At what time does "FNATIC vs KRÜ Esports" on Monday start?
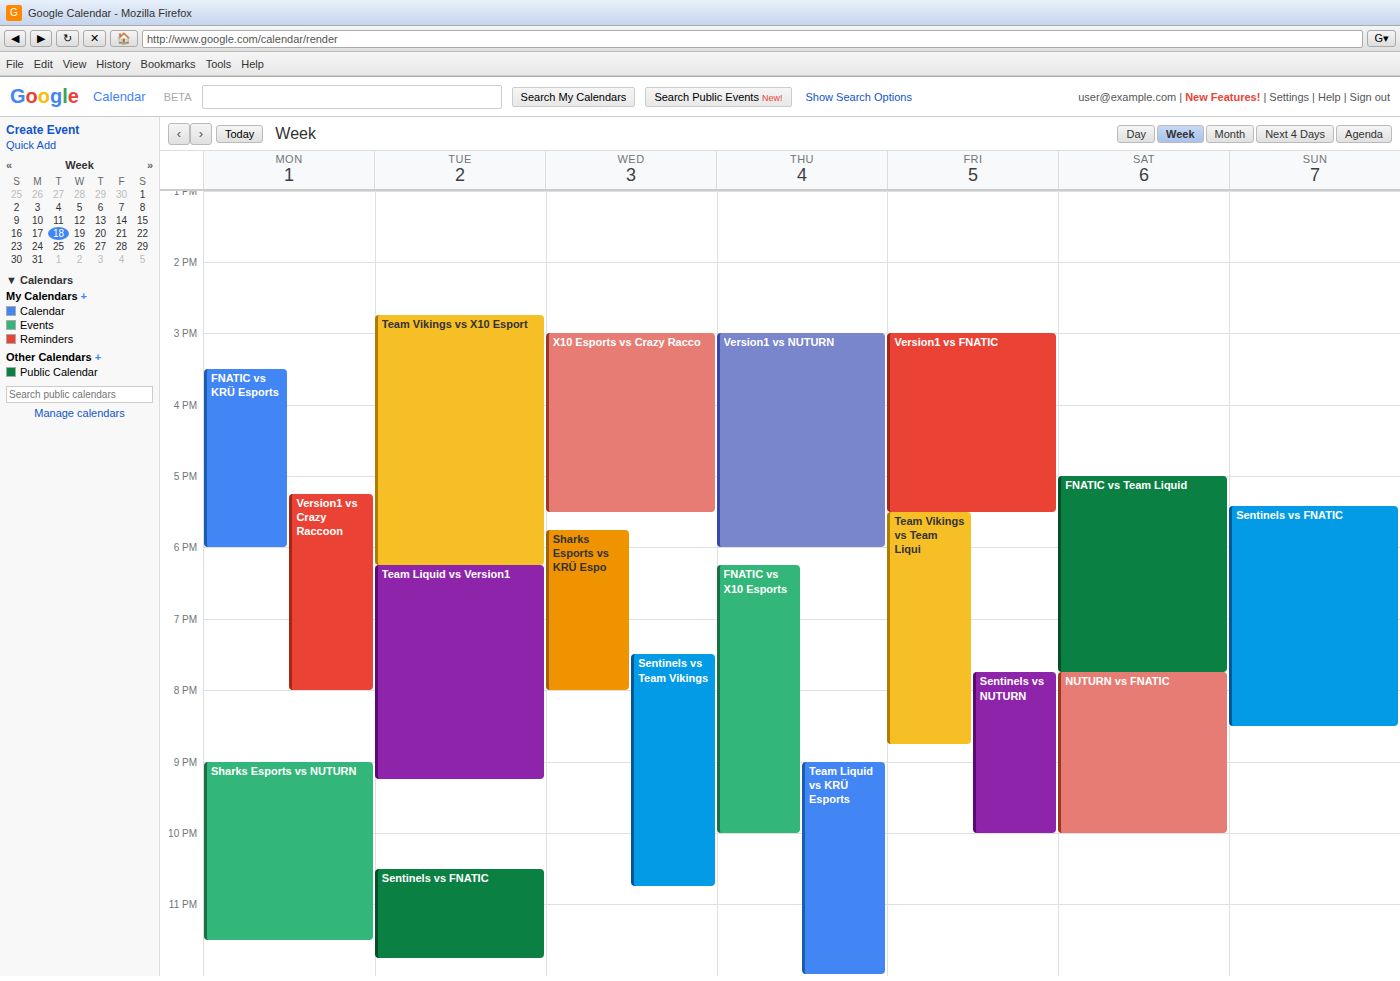
3:30 PM